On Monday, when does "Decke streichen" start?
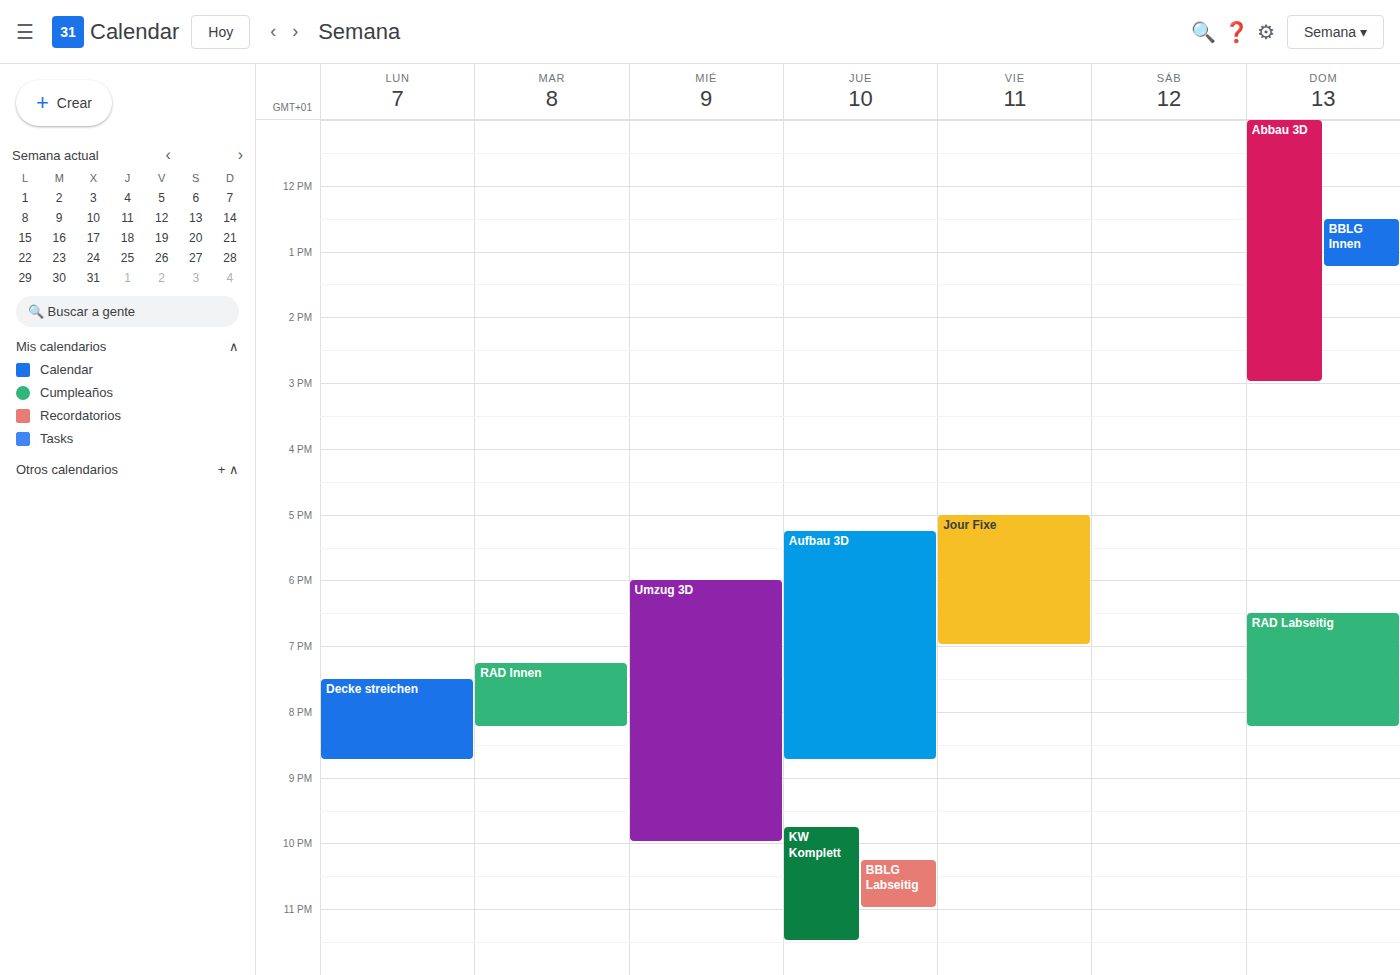
7:30 PM